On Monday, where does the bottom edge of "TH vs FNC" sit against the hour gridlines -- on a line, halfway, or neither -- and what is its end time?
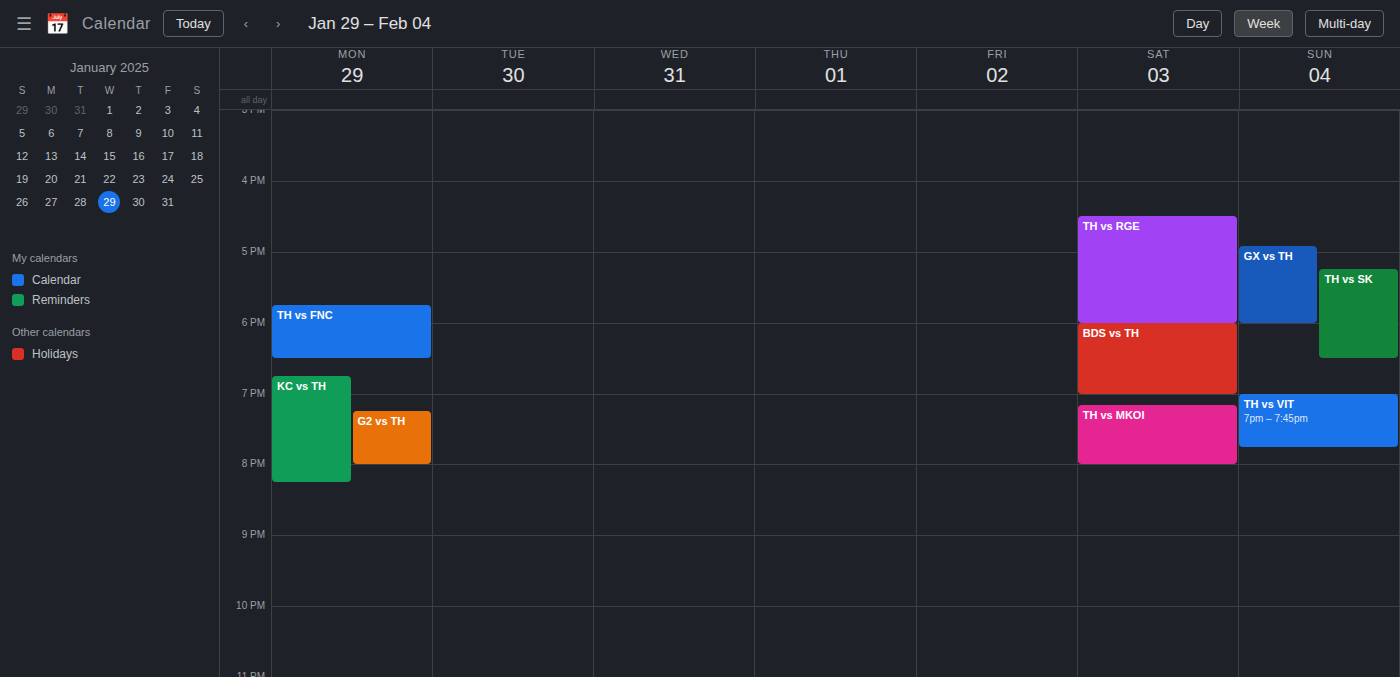
6:30 PM -- halfway between the 6 PM and 7 PM lines.